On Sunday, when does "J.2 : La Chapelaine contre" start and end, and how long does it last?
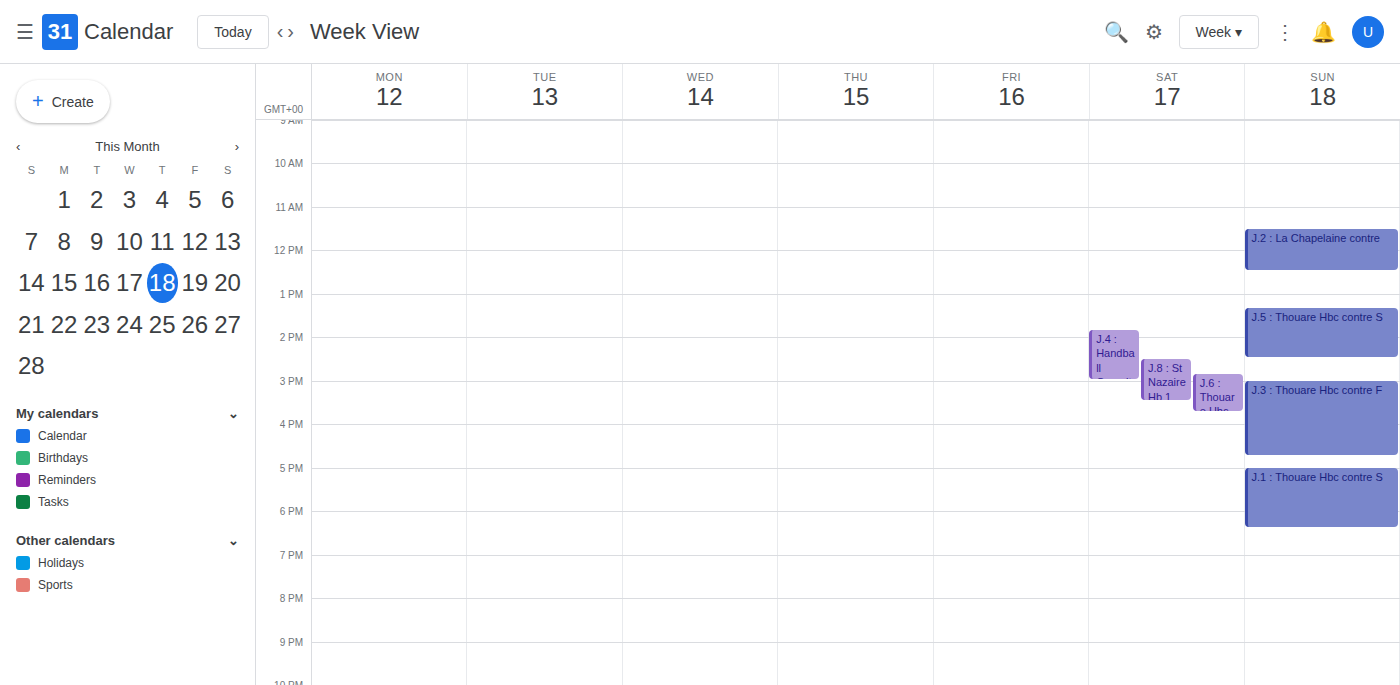
11:30 AM to 12:30 PM, 1 hour